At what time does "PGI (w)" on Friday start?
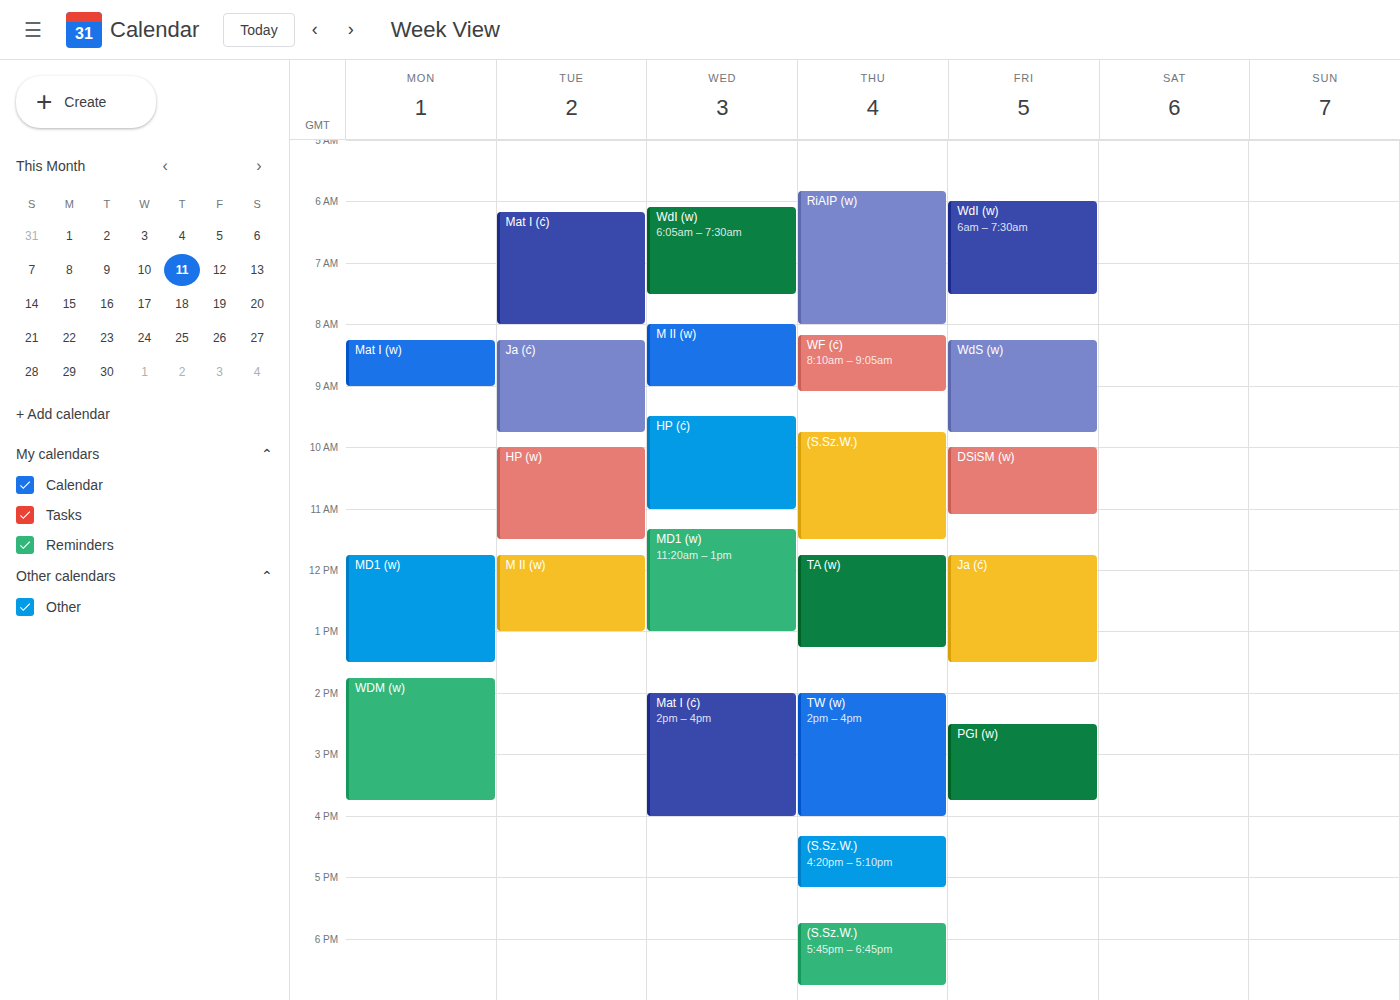
14:30